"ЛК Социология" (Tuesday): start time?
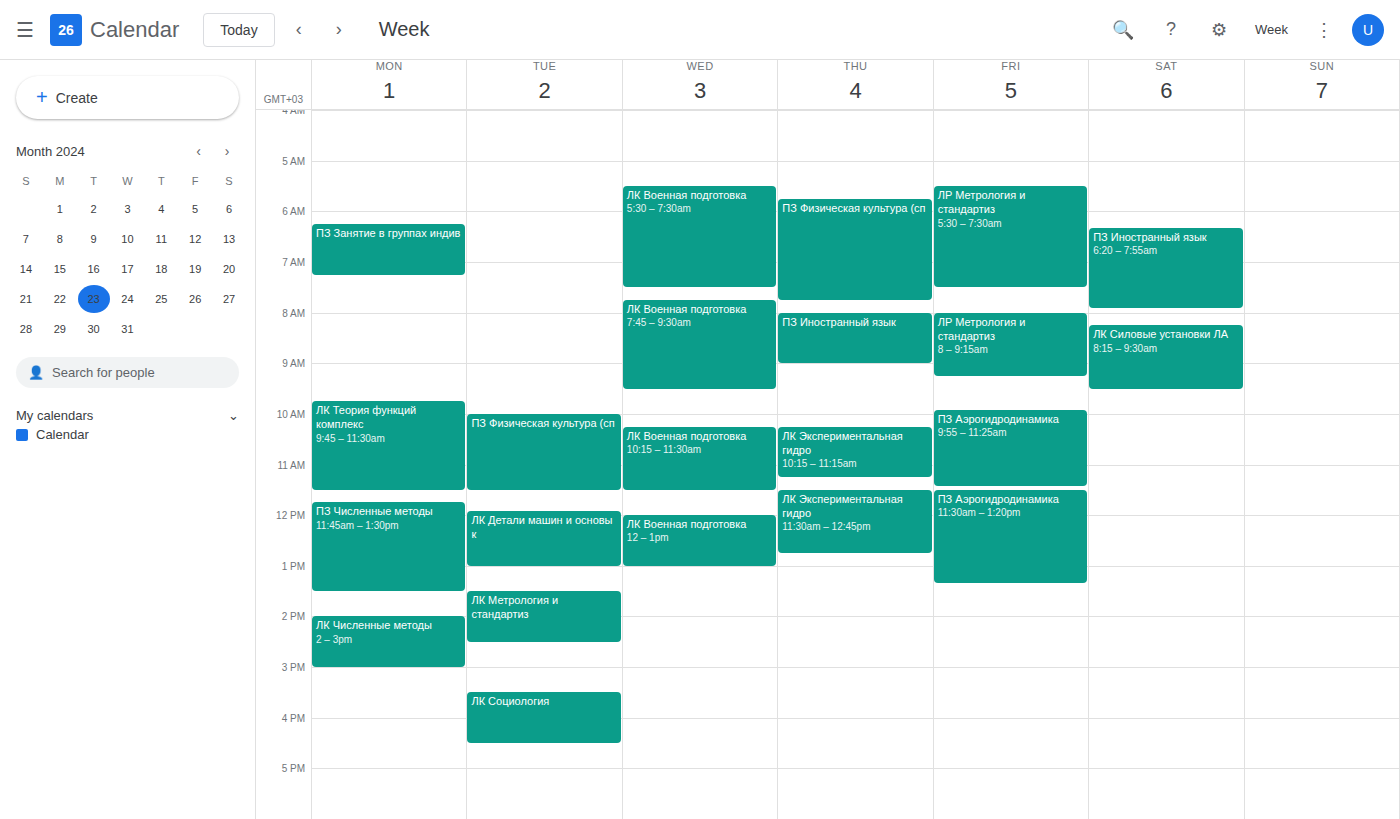
3:30 PM